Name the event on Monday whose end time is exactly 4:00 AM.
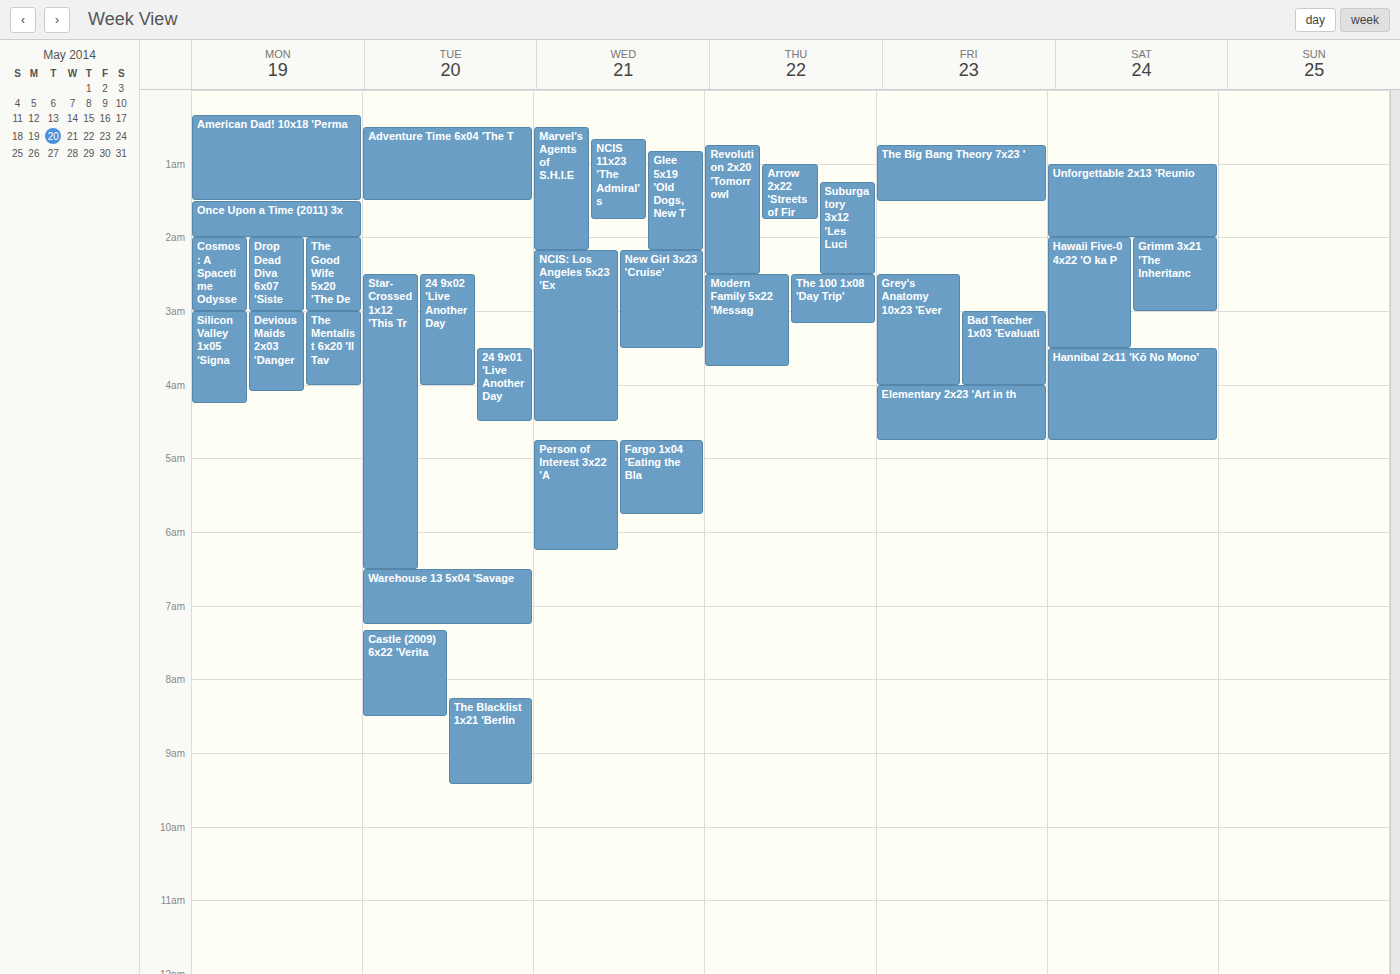
"The Mentalist 6x20 'Il Tav"